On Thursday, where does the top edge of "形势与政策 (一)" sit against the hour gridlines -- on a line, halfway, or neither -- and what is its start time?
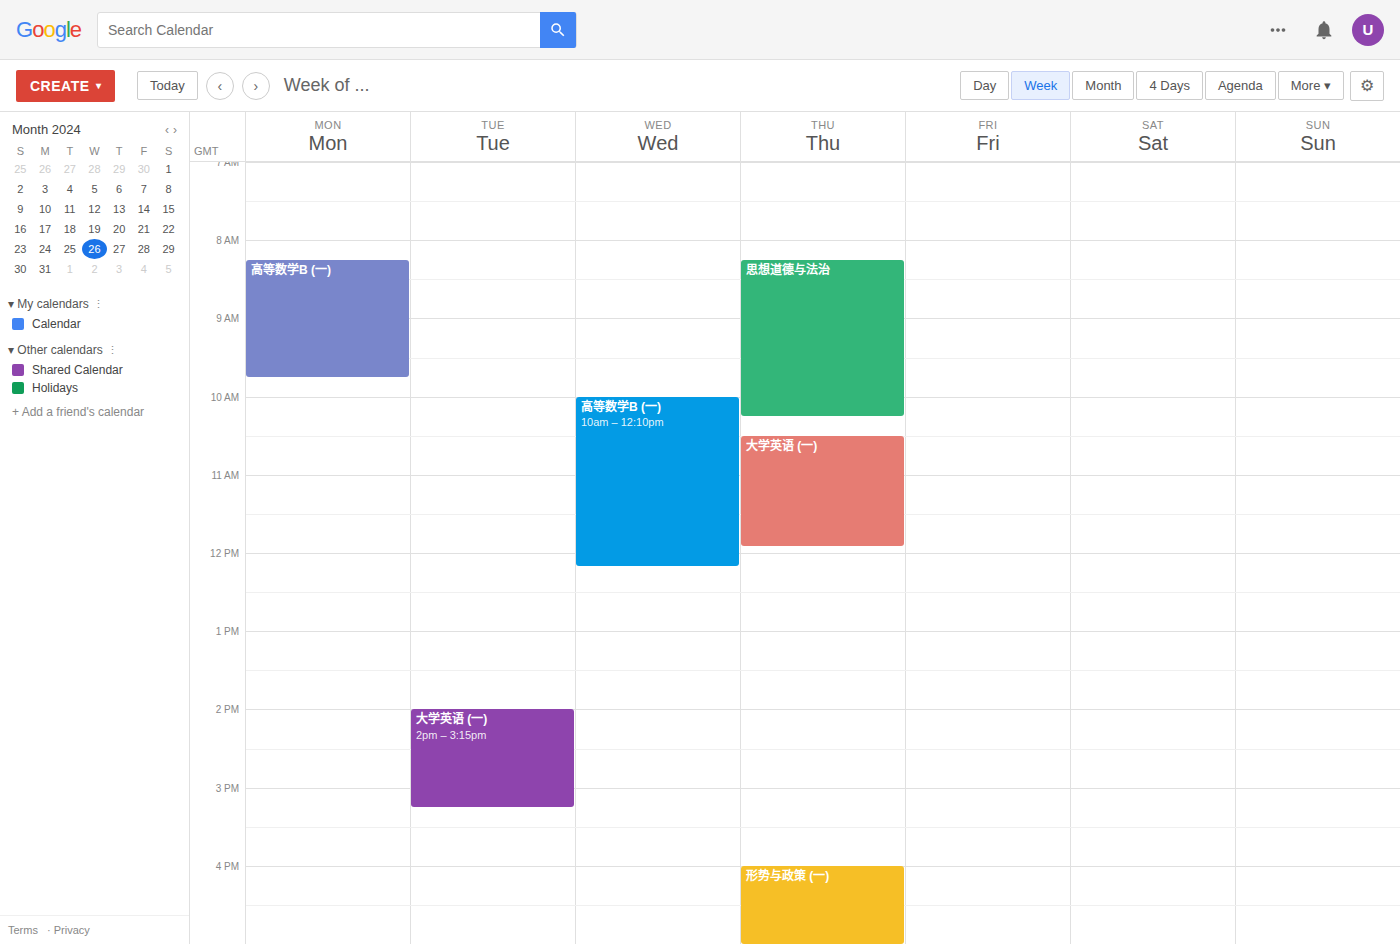
4:00 PM -- exactly on the 4 PM line.